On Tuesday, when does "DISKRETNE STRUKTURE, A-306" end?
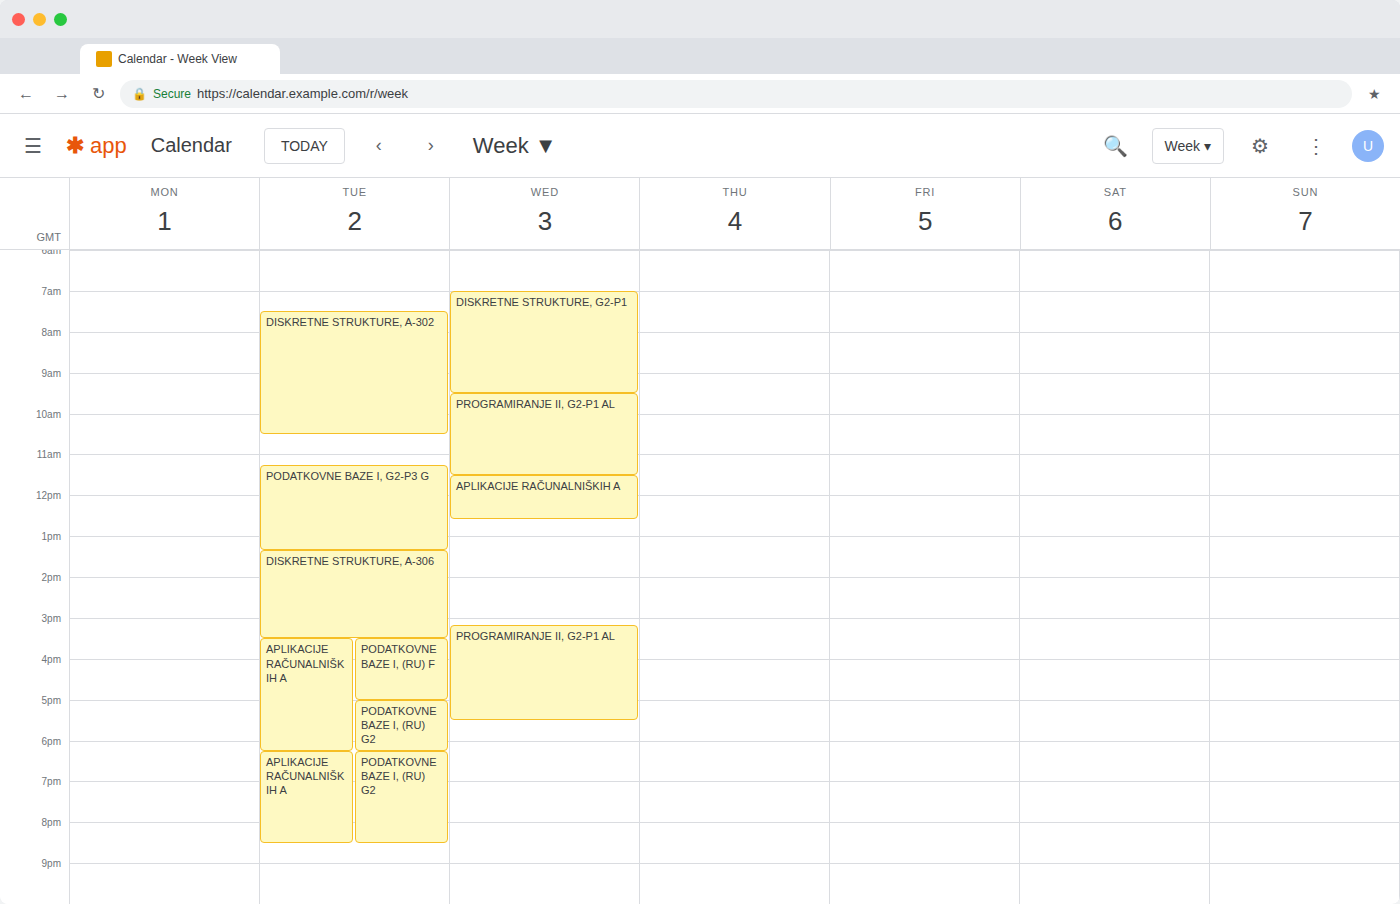
3:30 PM